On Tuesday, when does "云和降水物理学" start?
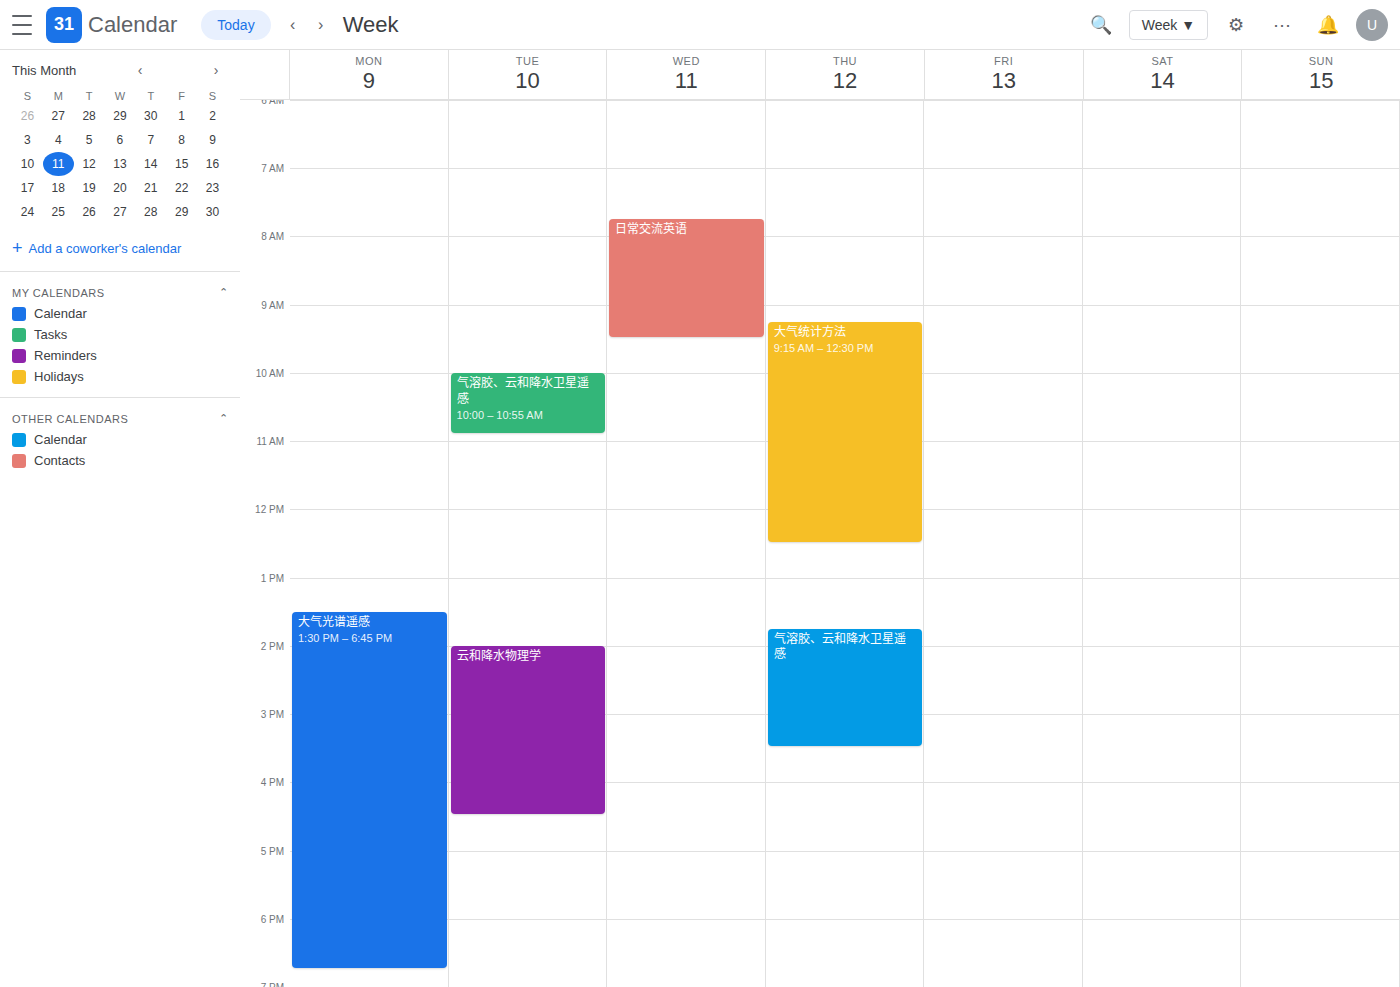
2:00 PM